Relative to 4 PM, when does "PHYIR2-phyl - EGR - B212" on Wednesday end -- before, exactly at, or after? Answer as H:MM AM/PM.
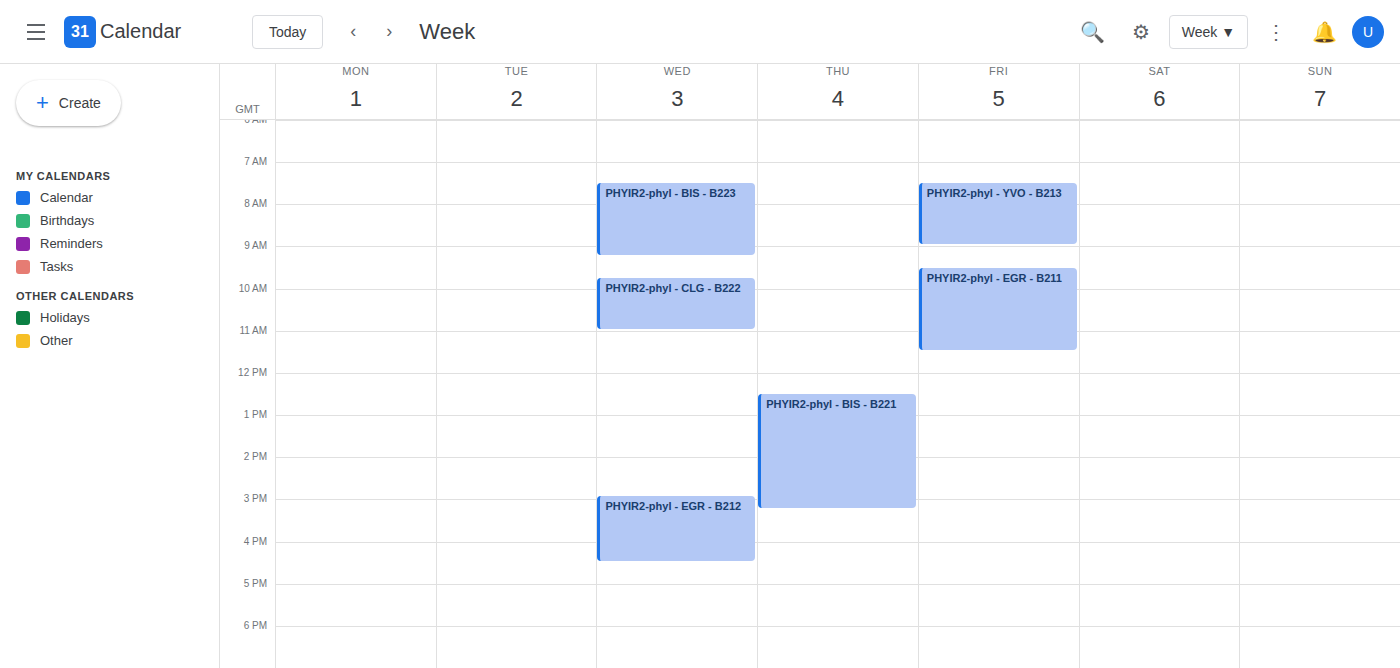
4:30 PM -- after 4 PM, 30 minutes below the 4 PM line.